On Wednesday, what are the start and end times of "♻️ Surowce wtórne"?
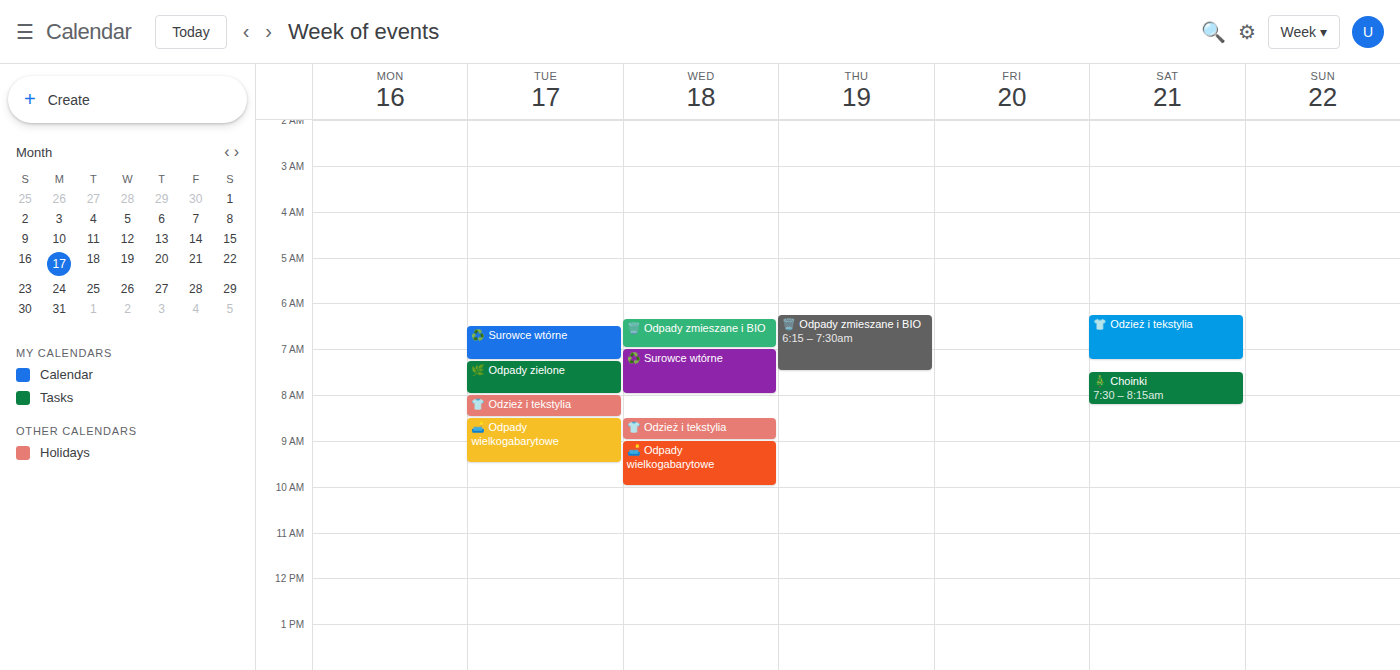
7:00 AM to 8:00 AM